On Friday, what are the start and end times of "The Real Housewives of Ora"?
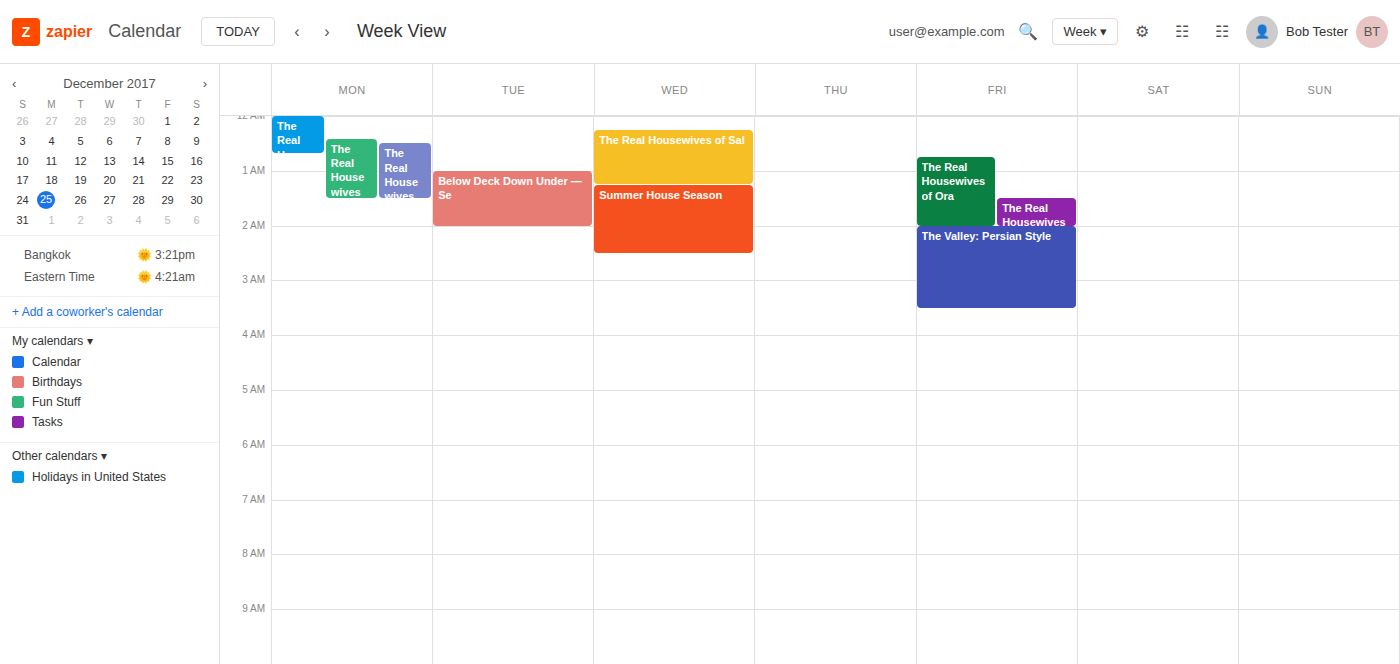
12:45 AM to 2:00 AM